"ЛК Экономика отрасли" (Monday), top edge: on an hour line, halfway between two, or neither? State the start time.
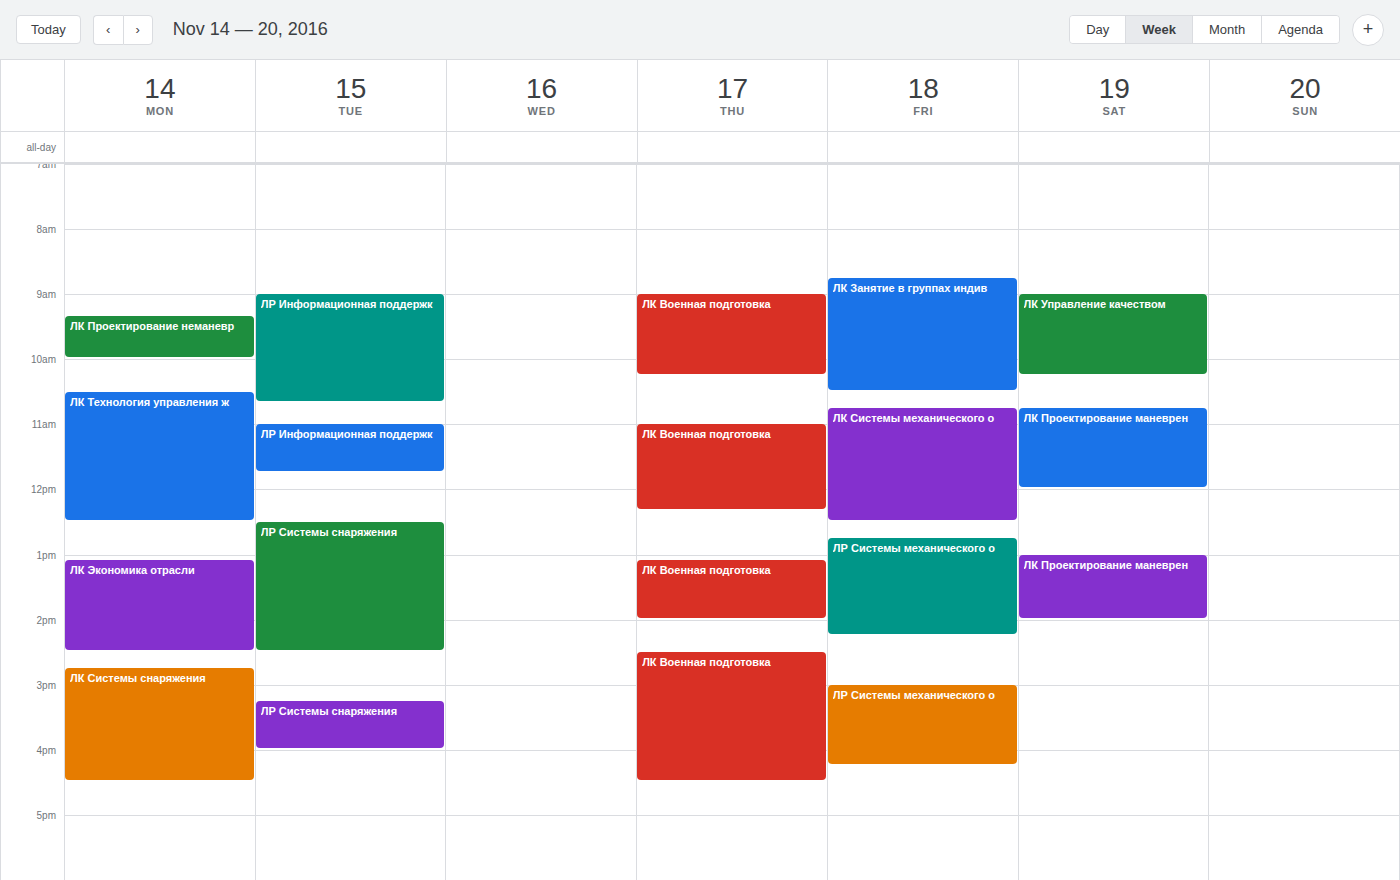
1:05 PM -- neither: 5 minutes below the 1 PM line and 55 minutes above the 2 PM line.